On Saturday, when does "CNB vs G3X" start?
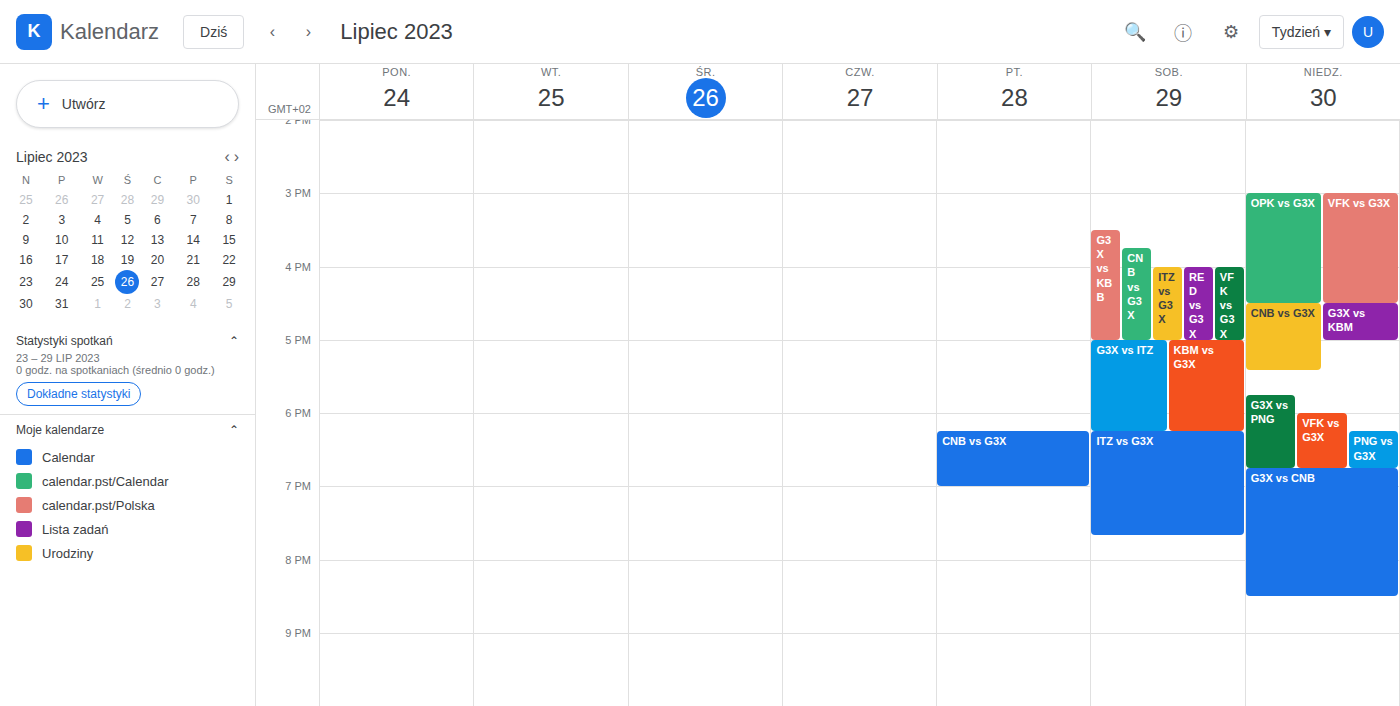
3:45 PM